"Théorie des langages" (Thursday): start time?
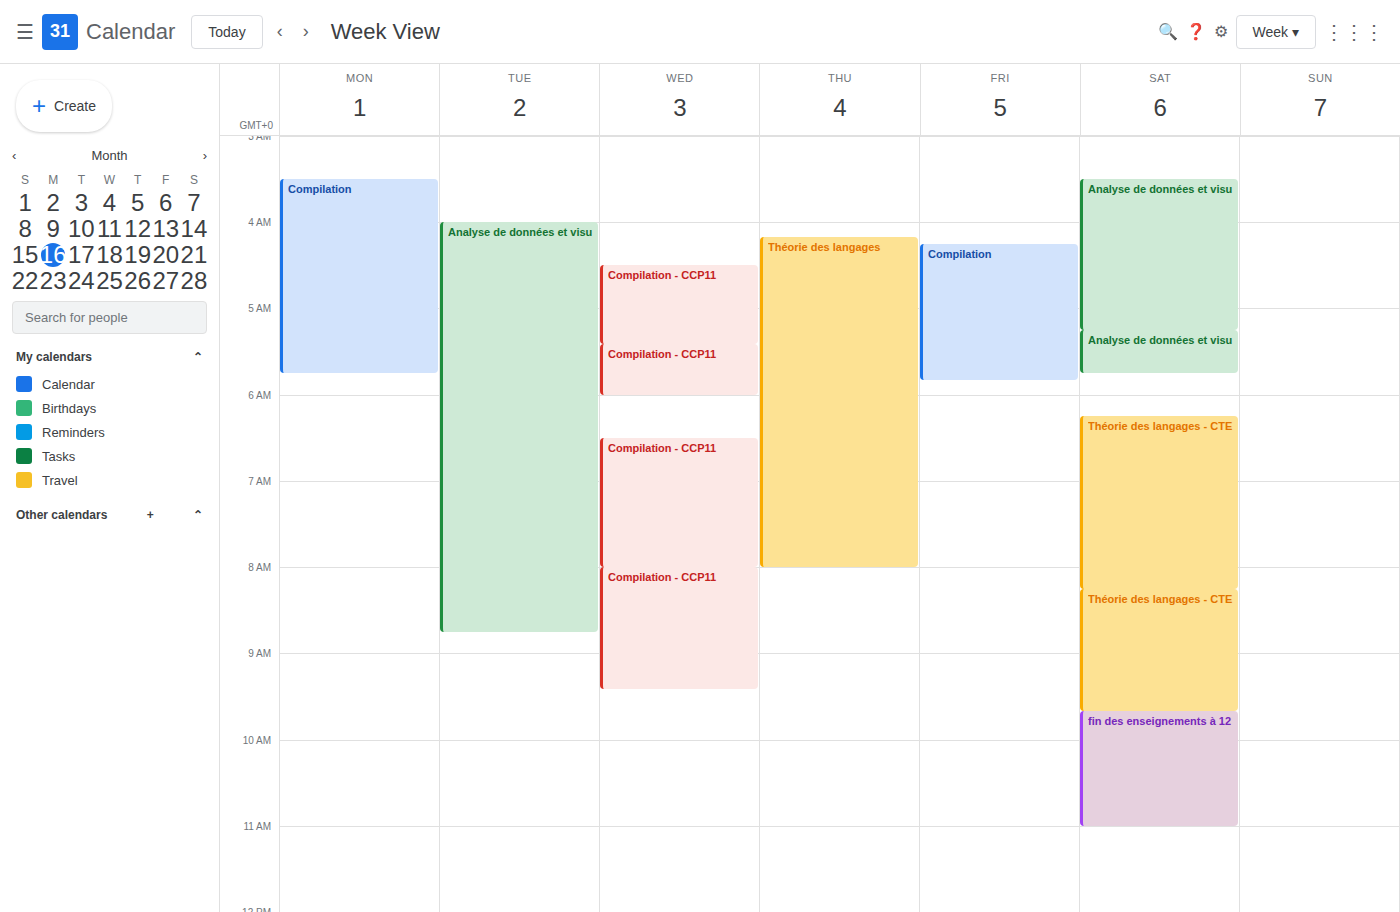
04:10